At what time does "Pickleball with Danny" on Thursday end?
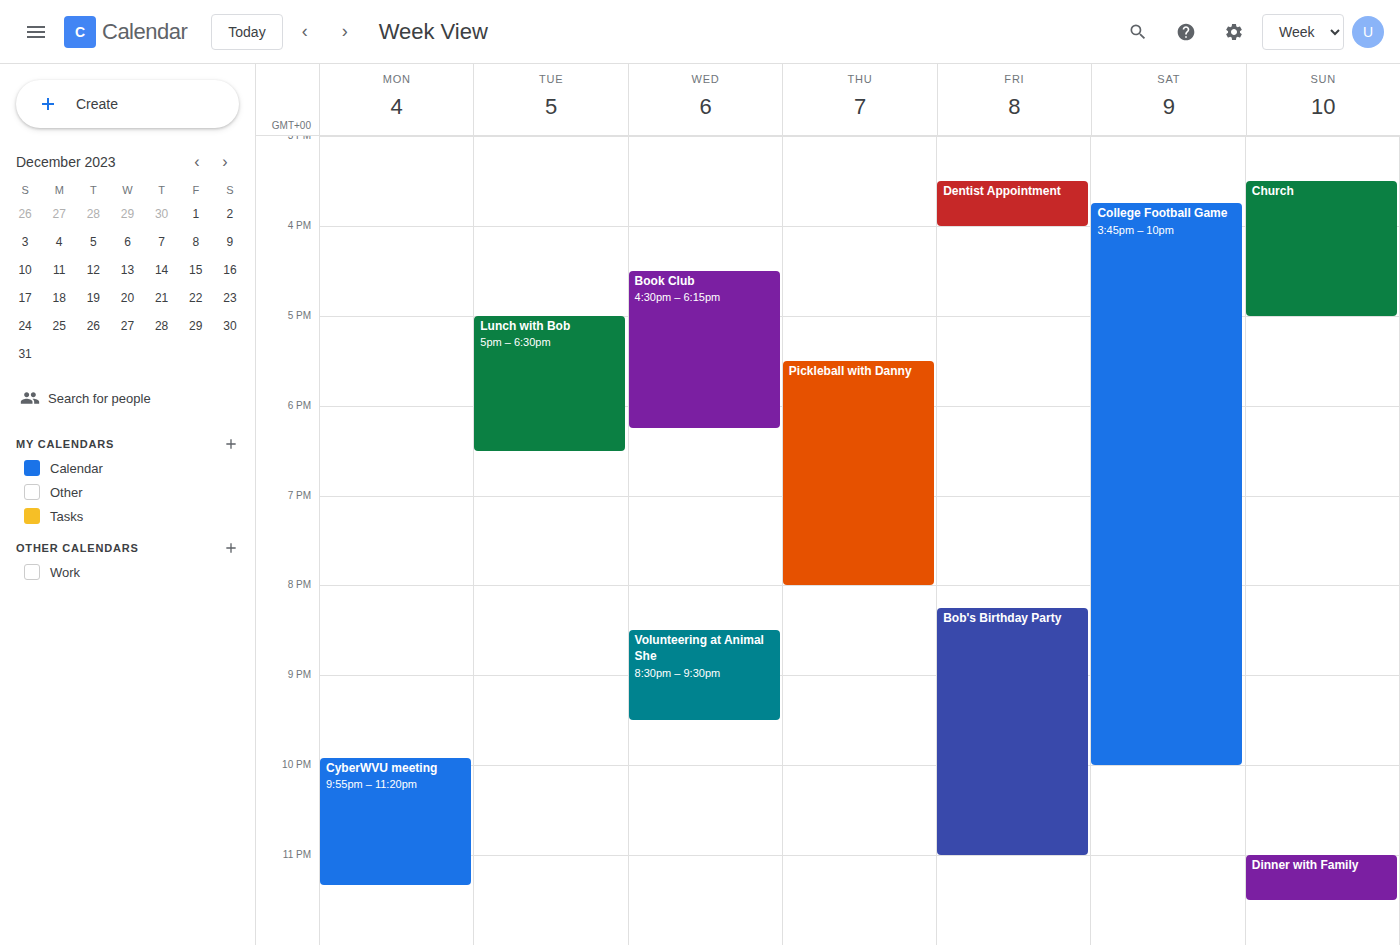
8:00 PM